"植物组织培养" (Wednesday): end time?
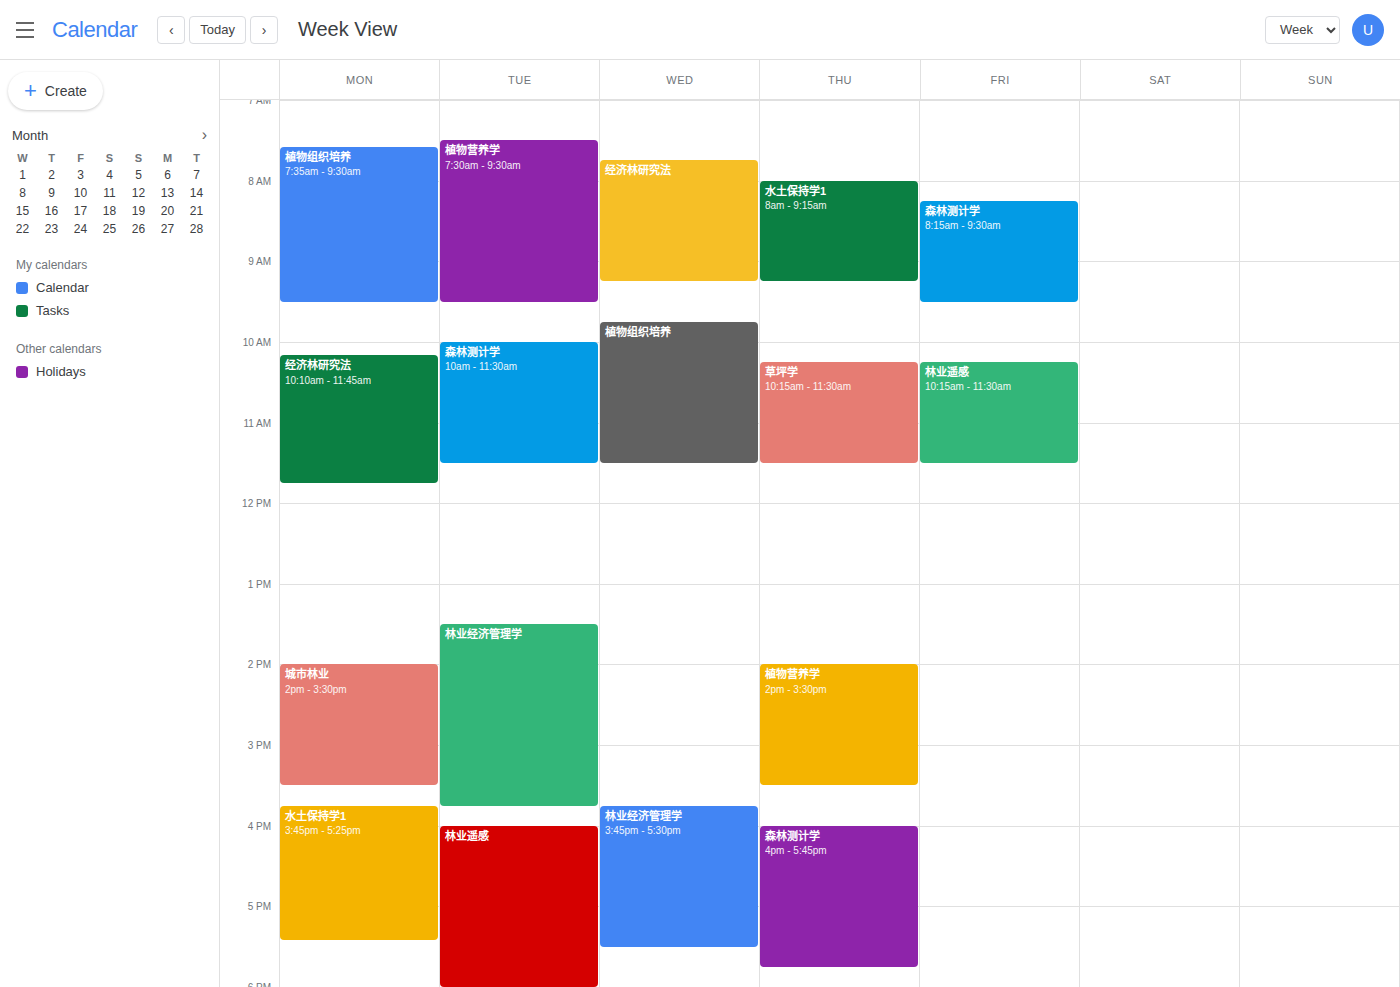
11:30